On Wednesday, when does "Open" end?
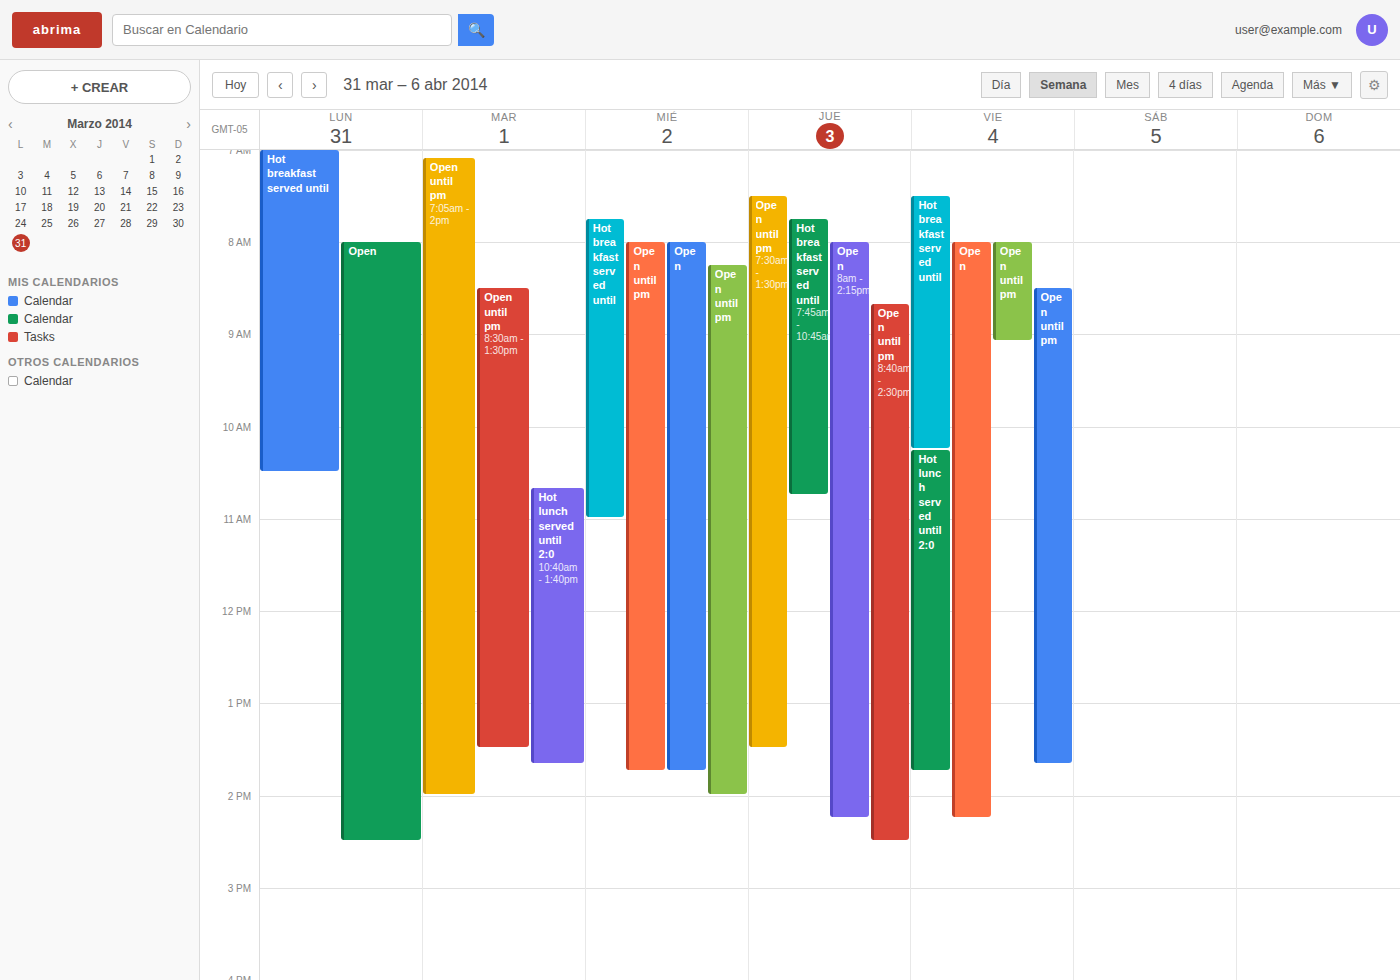
1:45 PM